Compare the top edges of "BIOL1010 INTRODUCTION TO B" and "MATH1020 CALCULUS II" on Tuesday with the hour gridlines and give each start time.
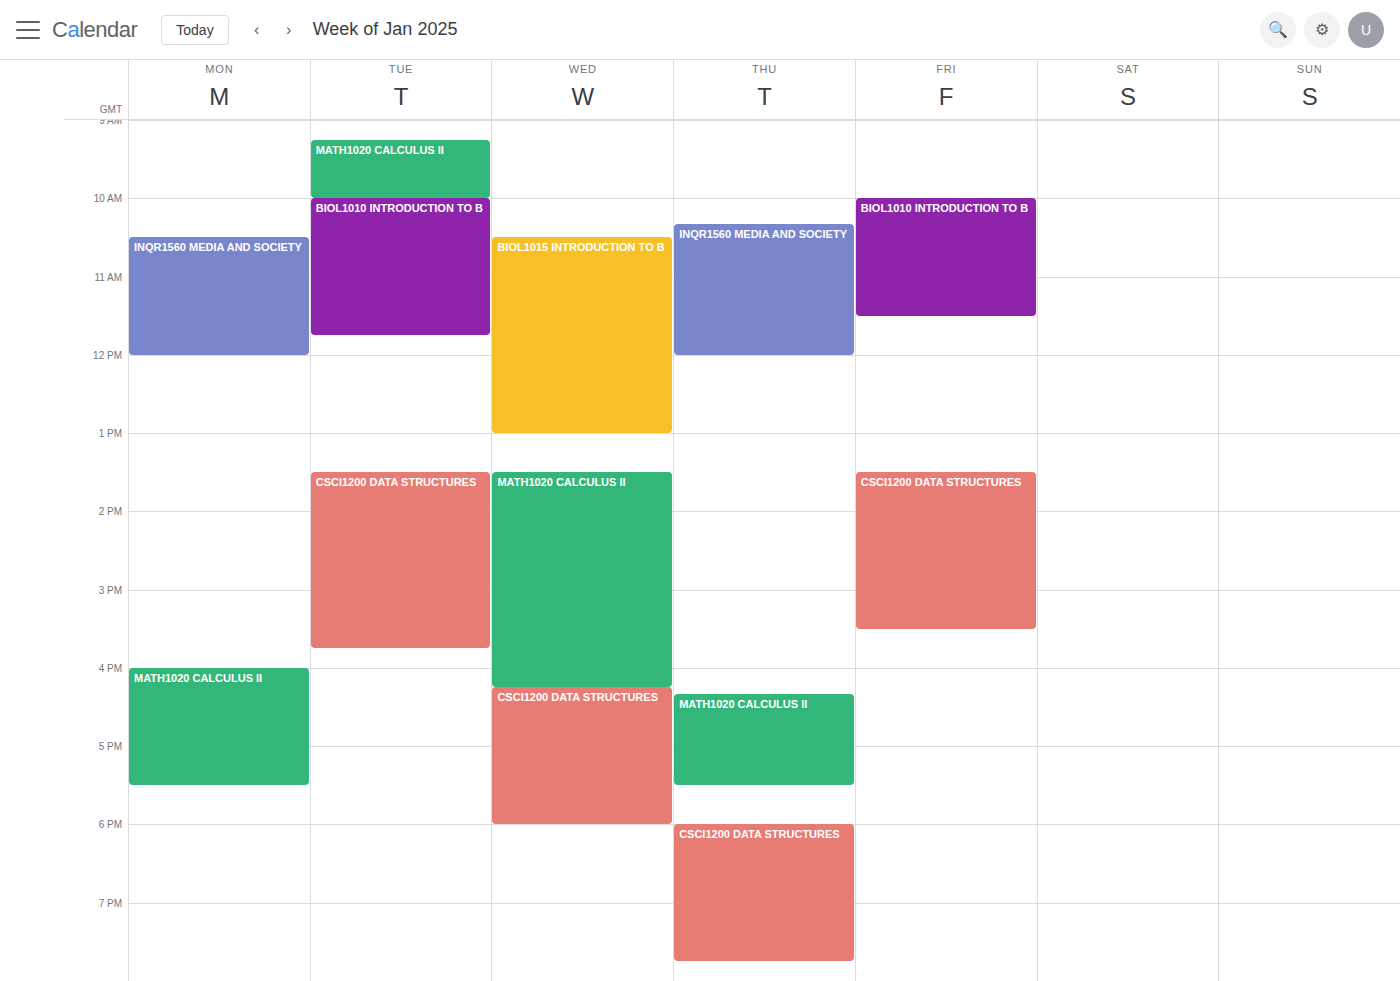
"BIOL1010 INTRODUCTION TO B": 10:00, exactly on the 10:00 line. "MATH1020 CALCULUS II": 09:15, neither: a quarter of the way from the 09:00 line to the 10:00 line.